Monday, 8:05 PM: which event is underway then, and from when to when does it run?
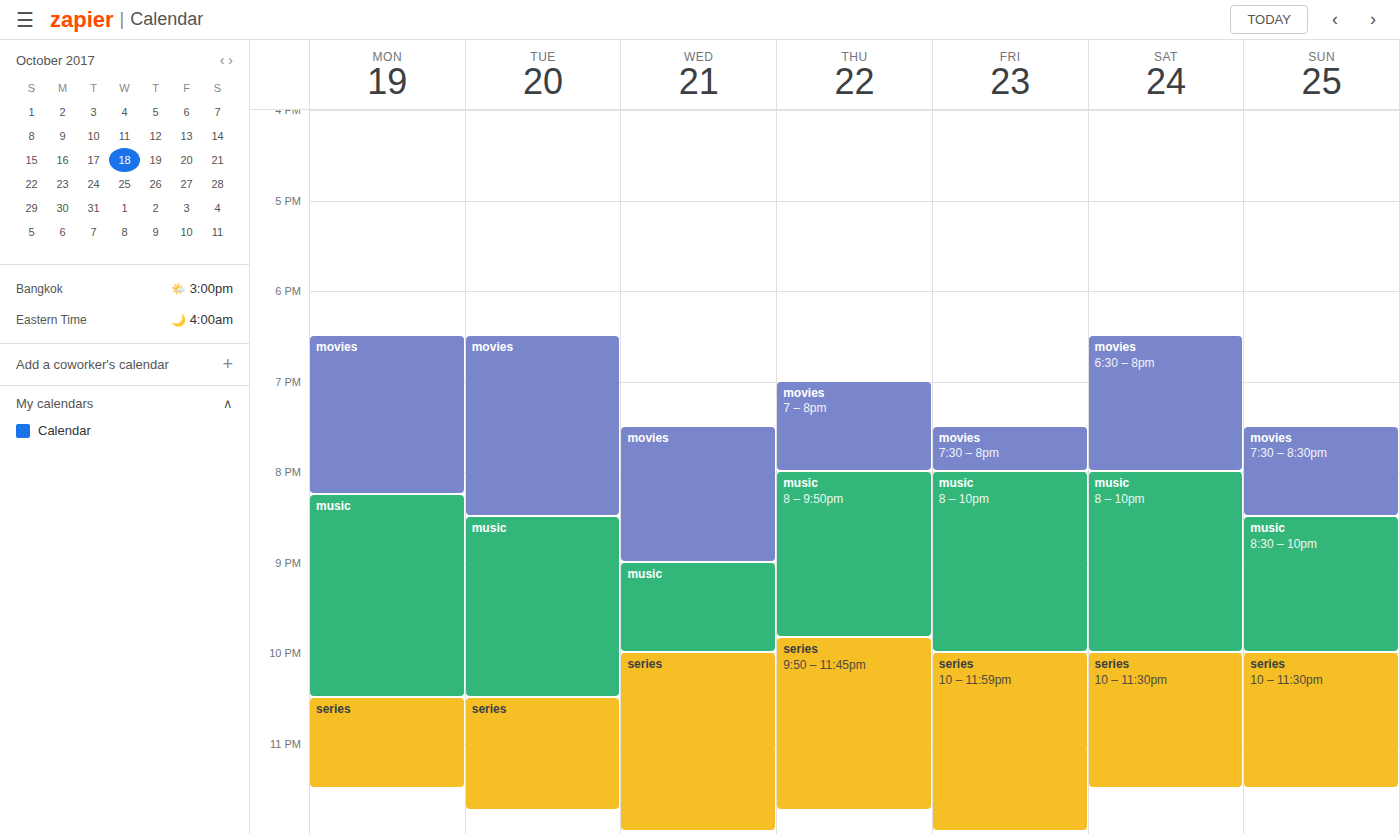
"movies", 6:30 PM to 8:15 PM